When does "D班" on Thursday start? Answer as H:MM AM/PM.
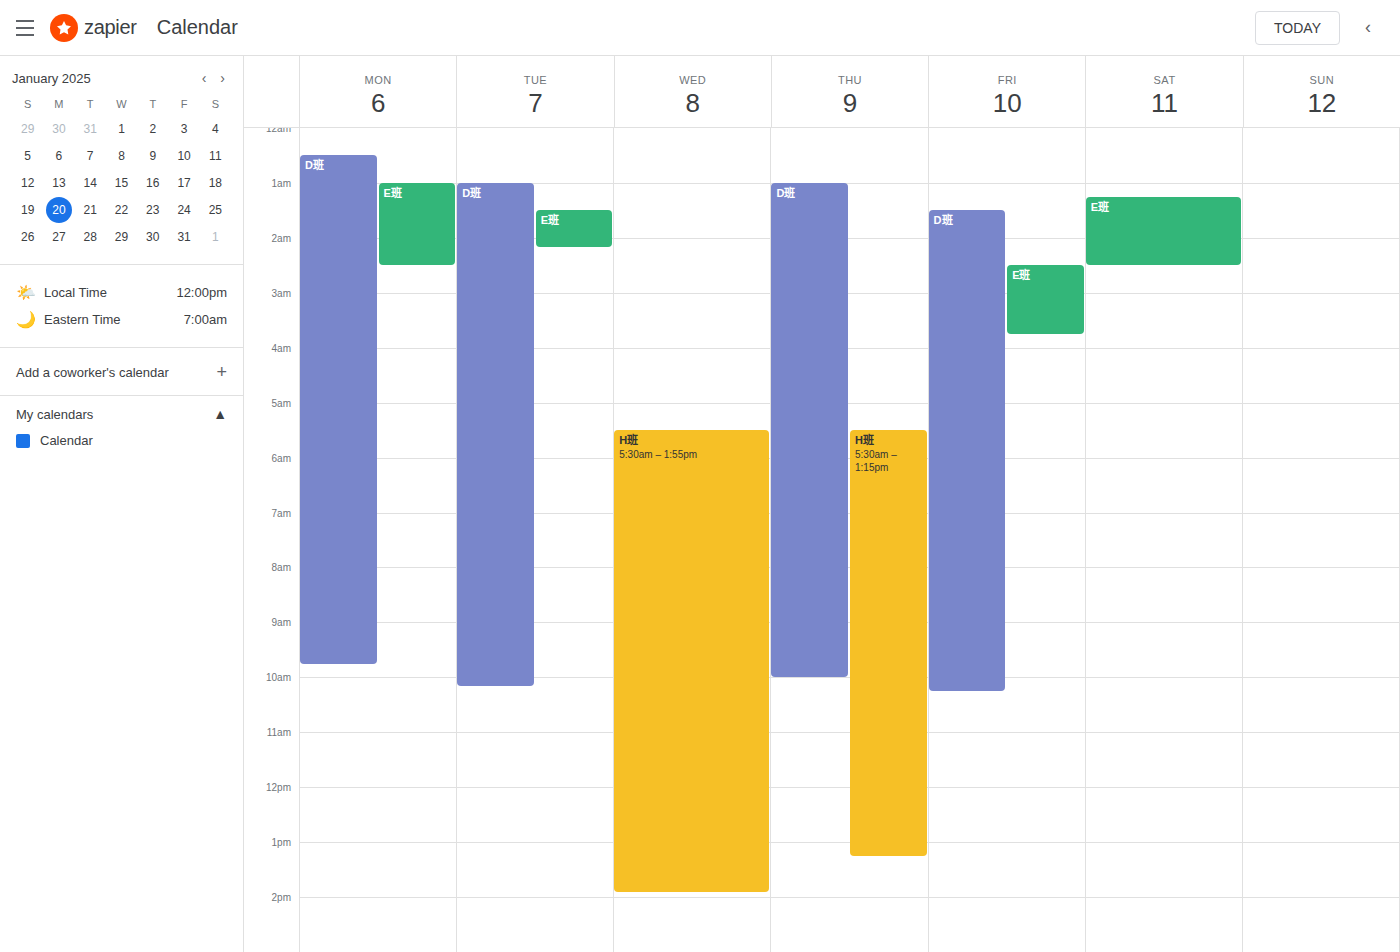
1:00 AM